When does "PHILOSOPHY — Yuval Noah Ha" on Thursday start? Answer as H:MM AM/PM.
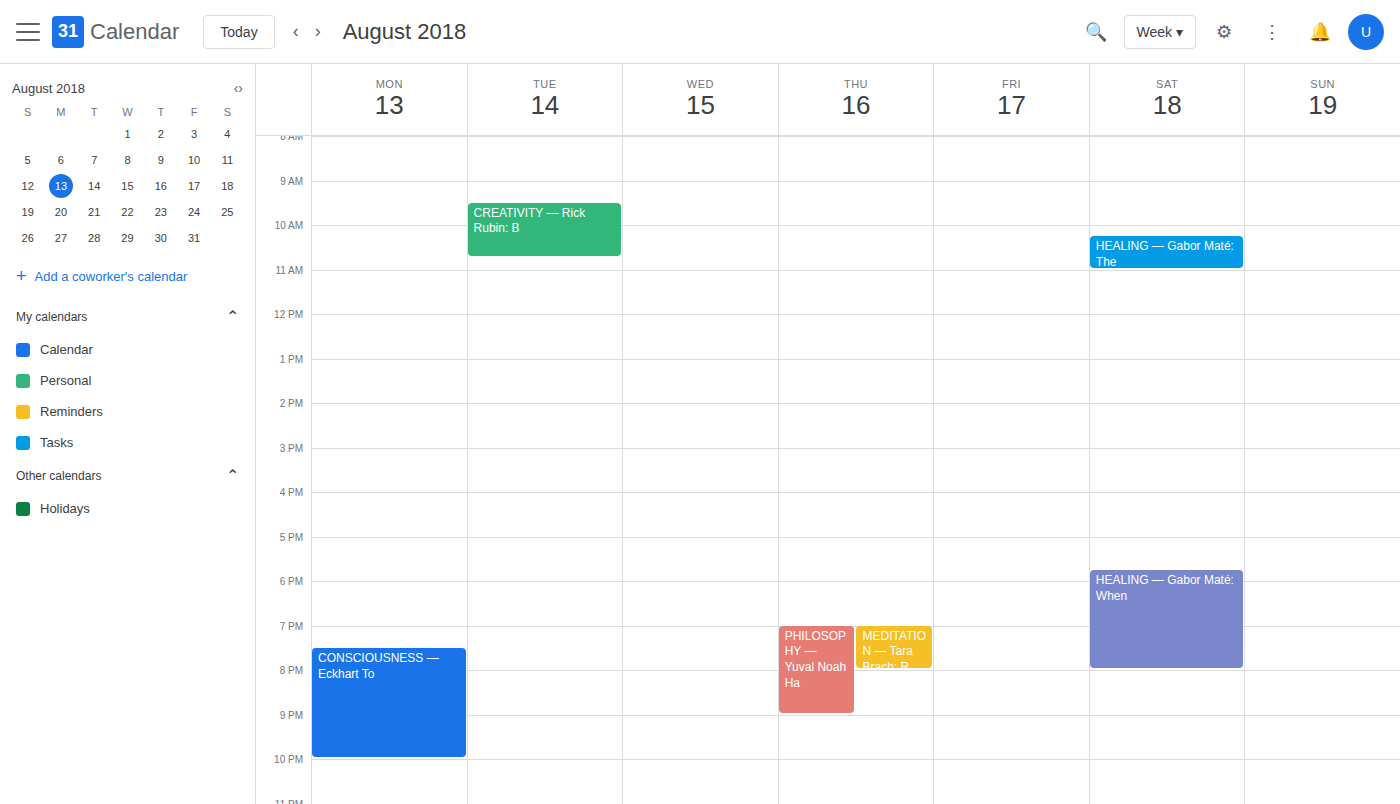
7:00 PM